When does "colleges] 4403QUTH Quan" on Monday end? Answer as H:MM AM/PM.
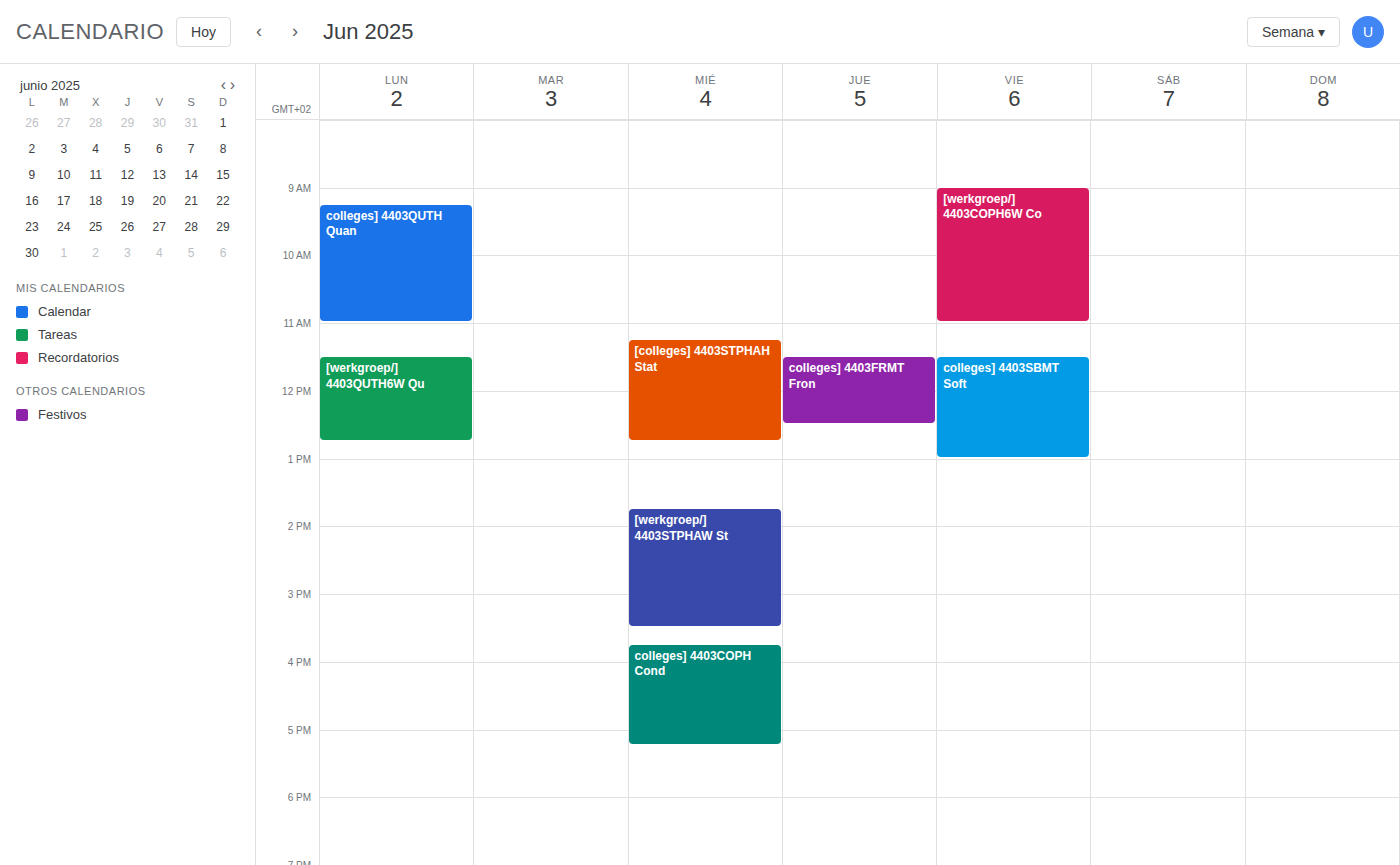
11:00 AM